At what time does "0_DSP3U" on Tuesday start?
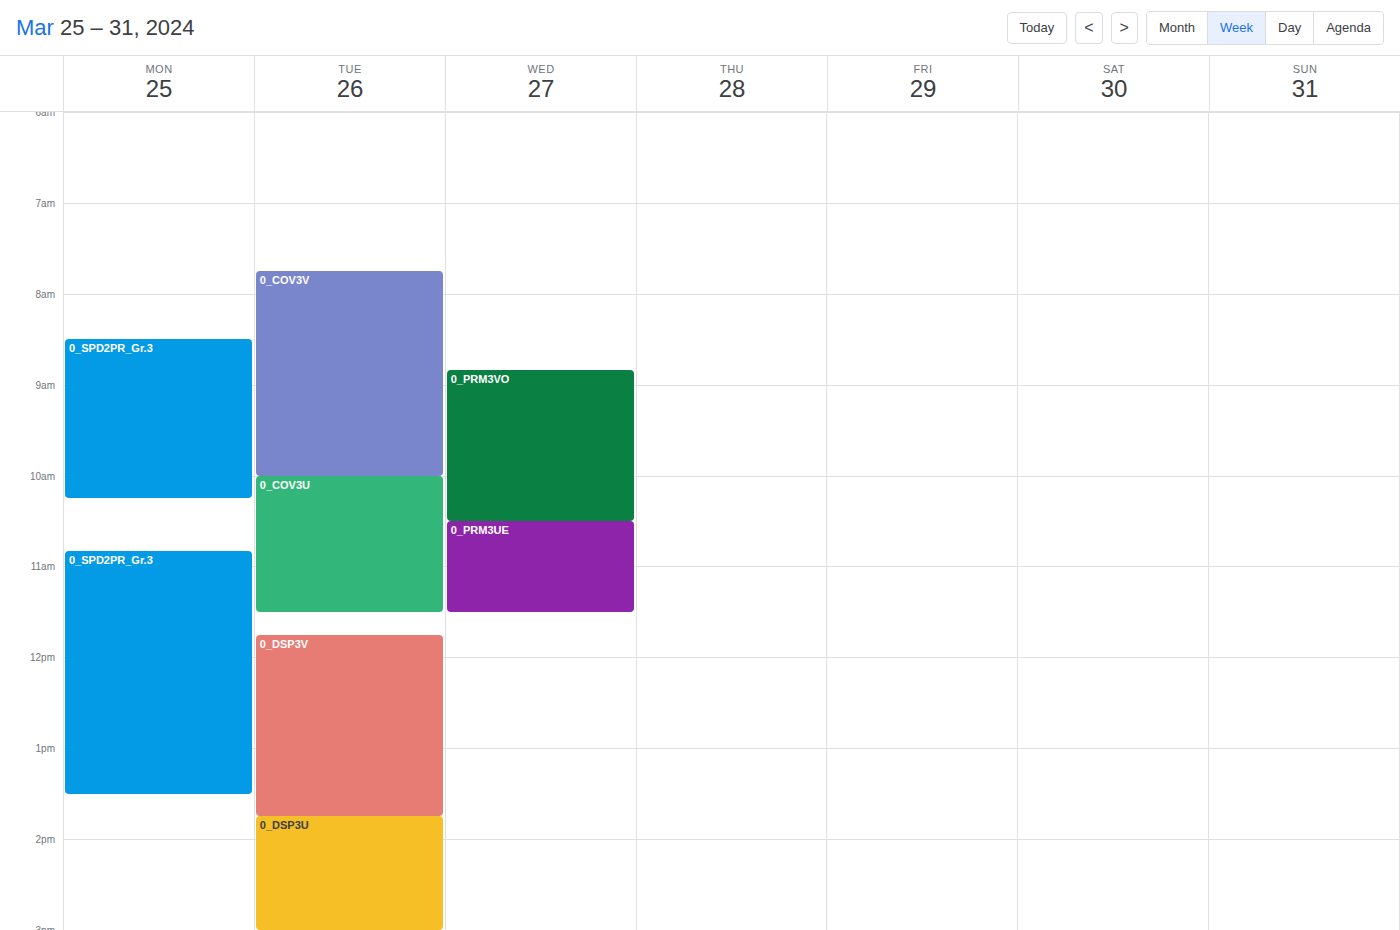
1:45 PM